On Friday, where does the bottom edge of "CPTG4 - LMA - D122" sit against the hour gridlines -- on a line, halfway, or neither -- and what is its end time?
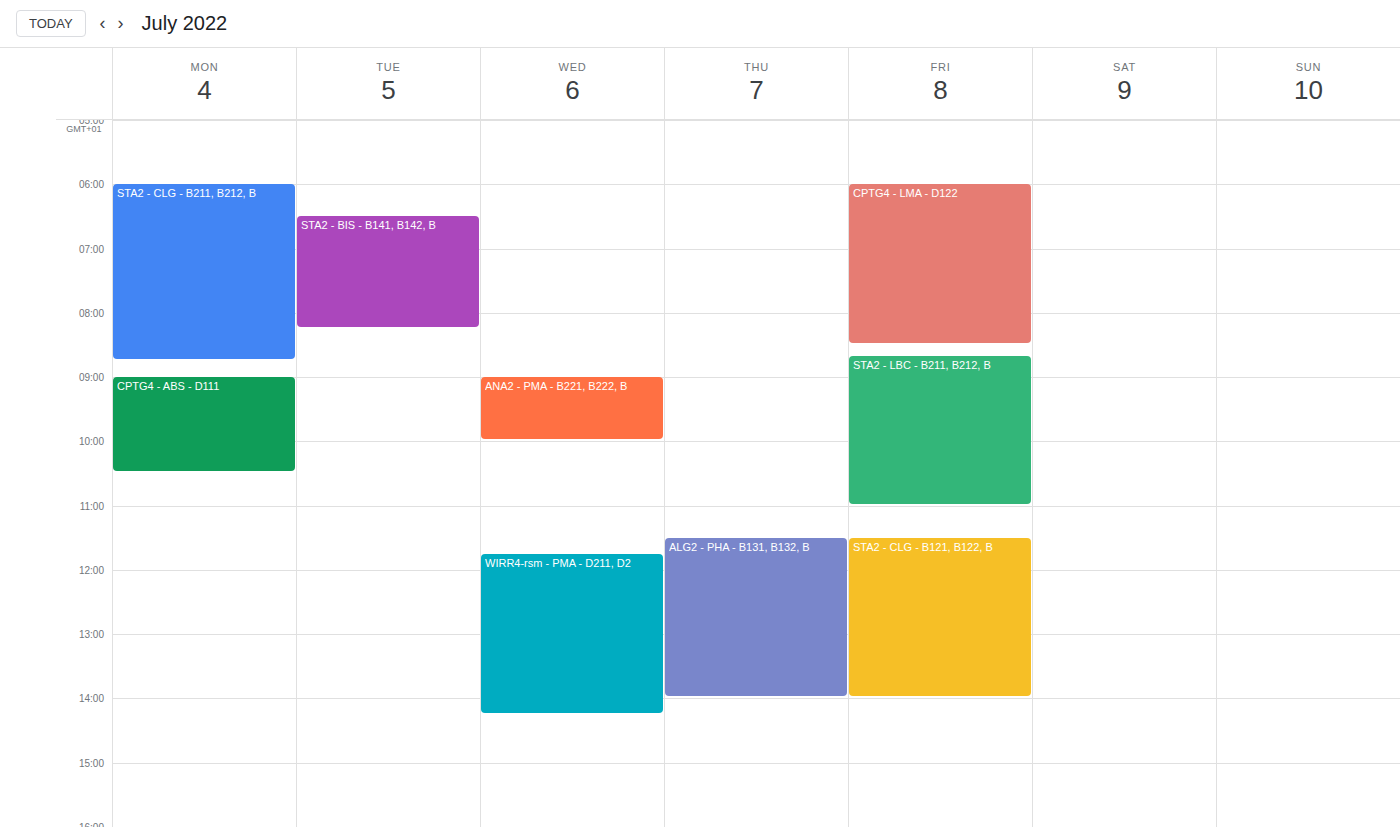
08:30 -- halfway between the 08:00 and 09:00 lines.